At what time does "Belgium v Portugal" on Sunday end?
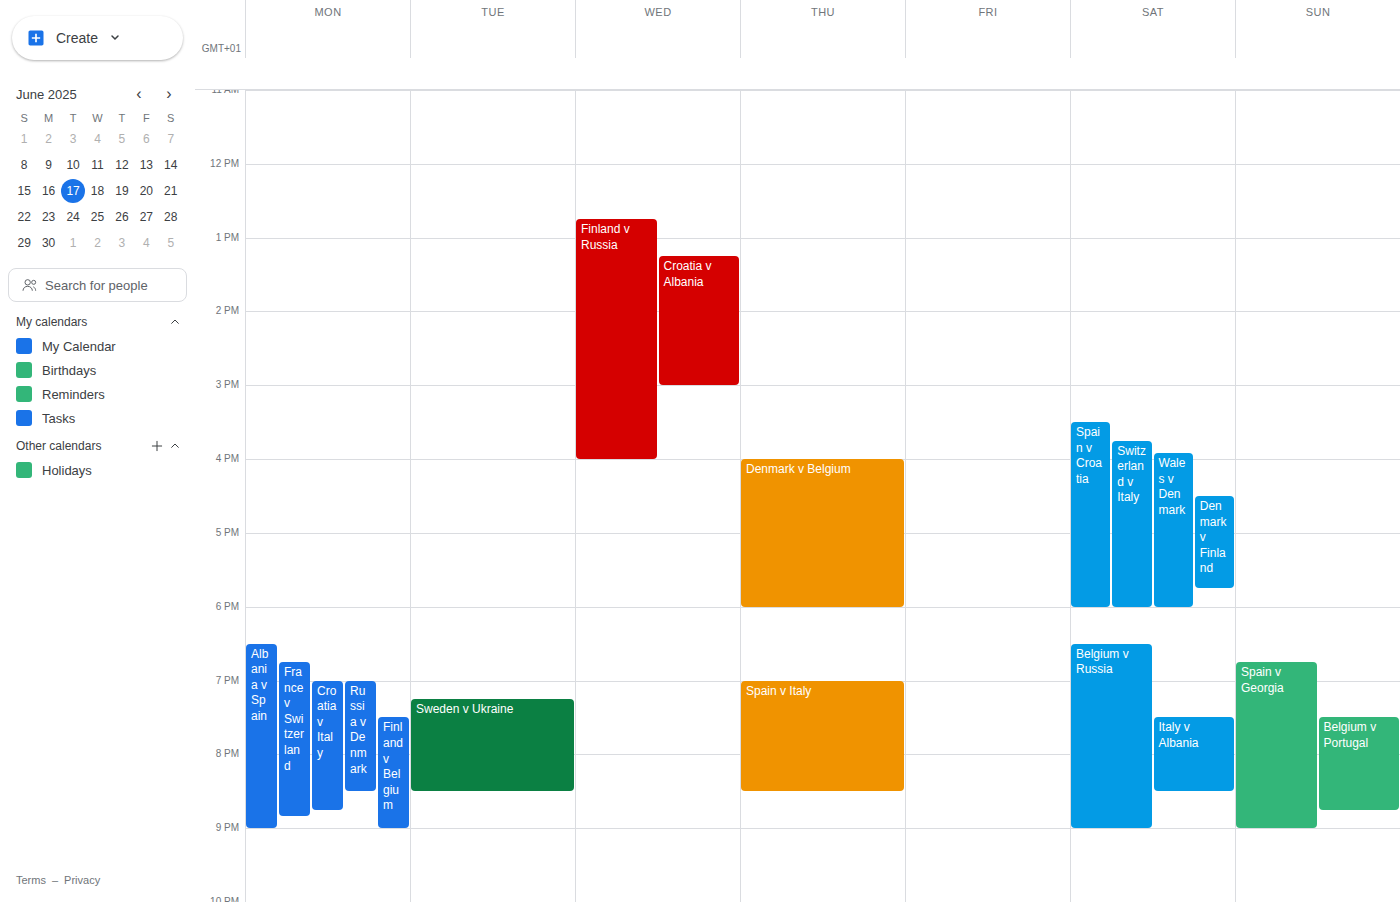
20:45